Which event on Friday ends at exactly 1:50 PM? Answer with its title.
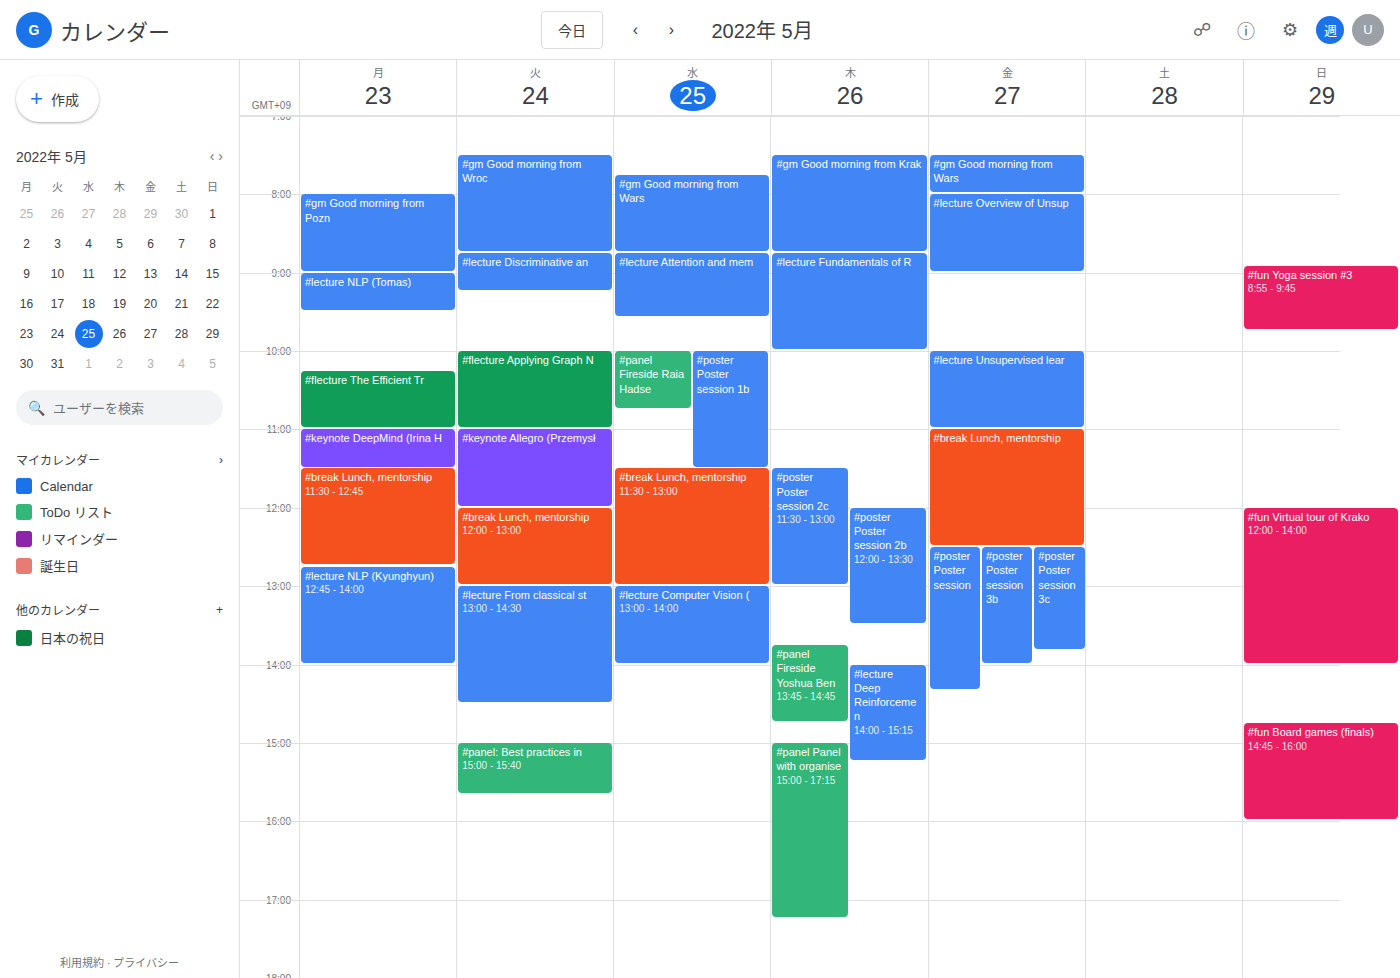
"#poster Poster session 3c"